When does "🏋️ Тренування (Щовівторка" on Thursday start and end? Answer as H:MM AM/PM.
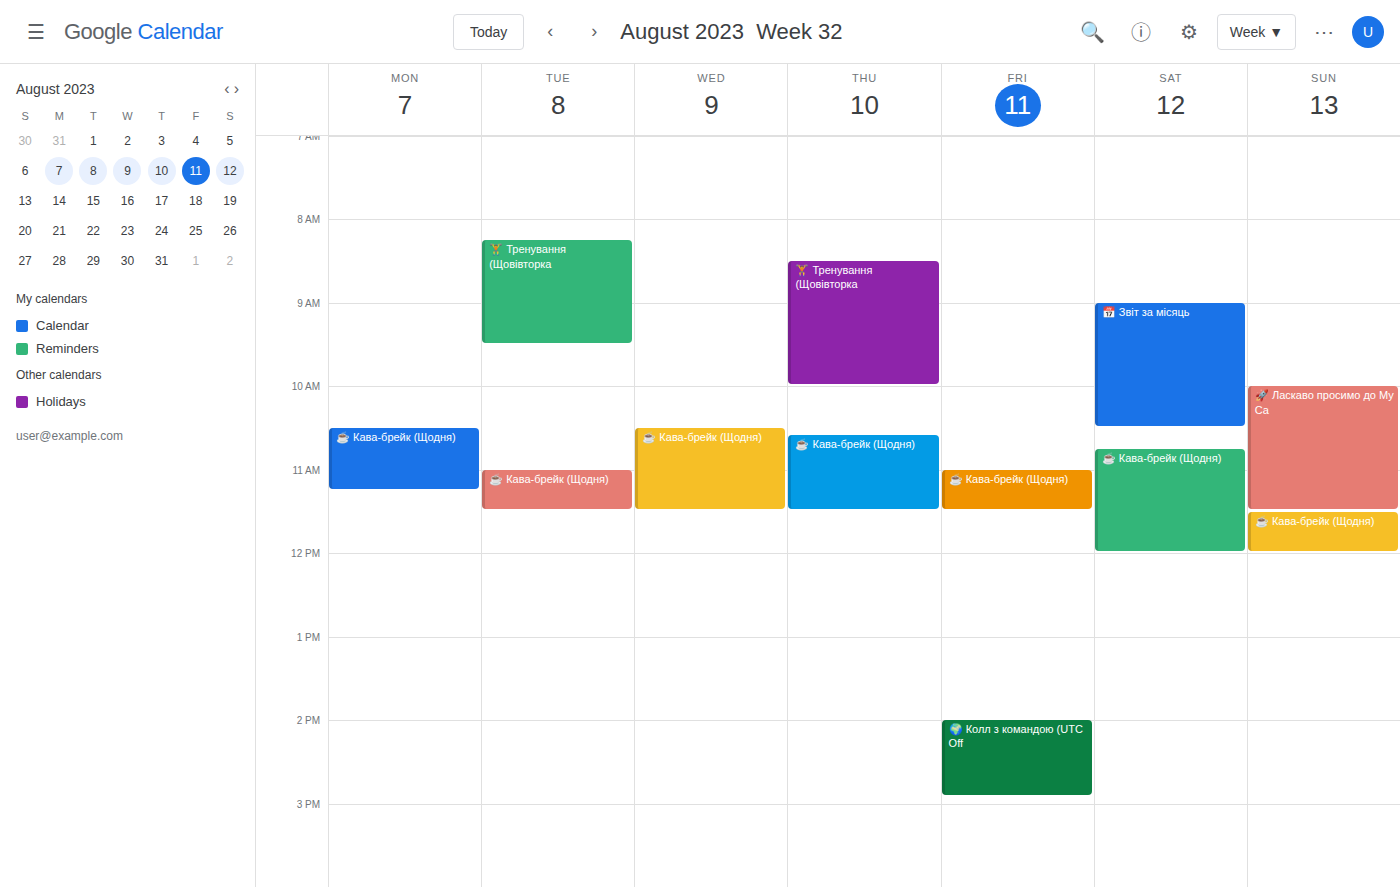
8:30 AM to 10:00 AM